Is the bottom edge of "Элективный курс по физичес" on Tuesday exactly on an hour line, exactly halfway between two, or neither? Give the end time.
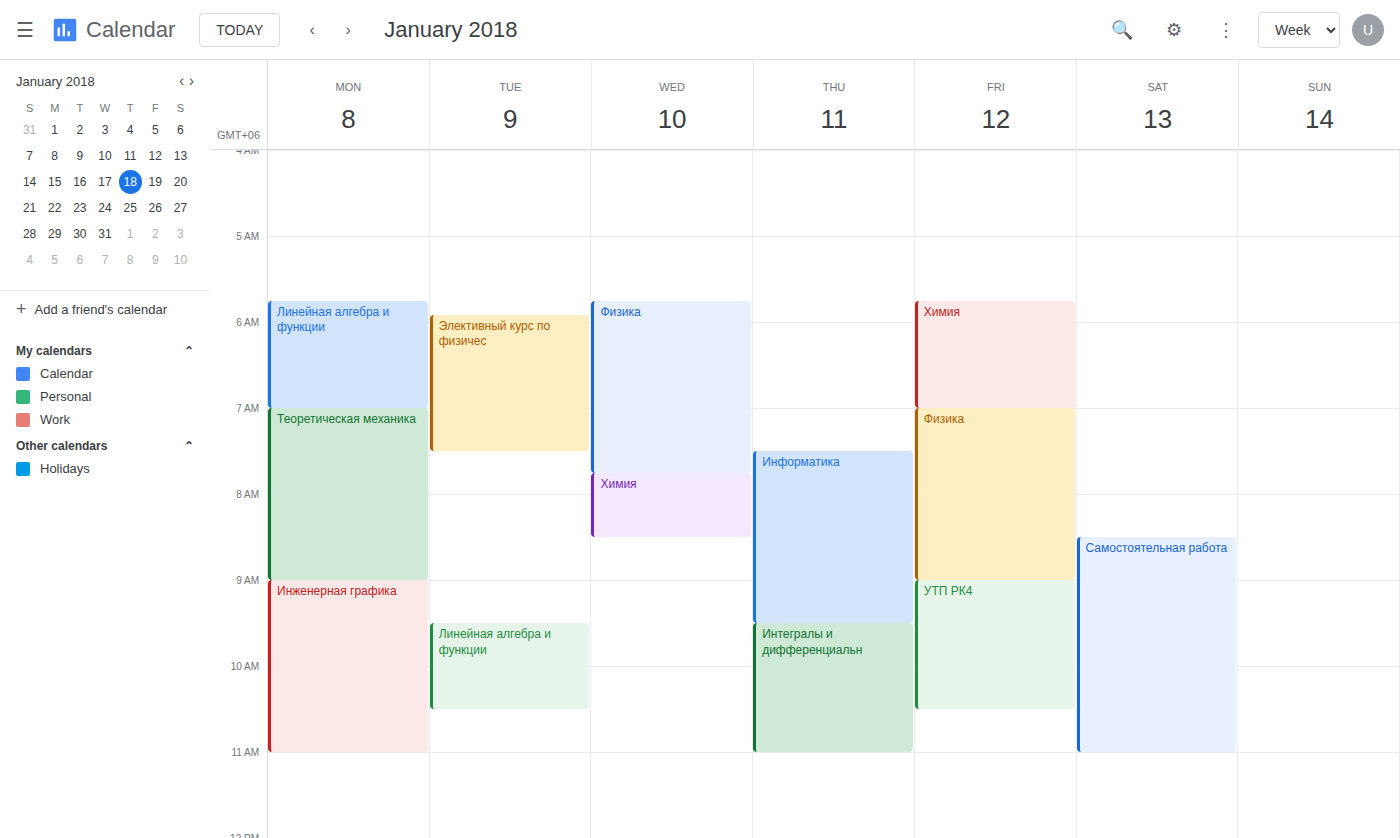
7:30 AM -- halfway between the 7 AM and 8 AM lines.